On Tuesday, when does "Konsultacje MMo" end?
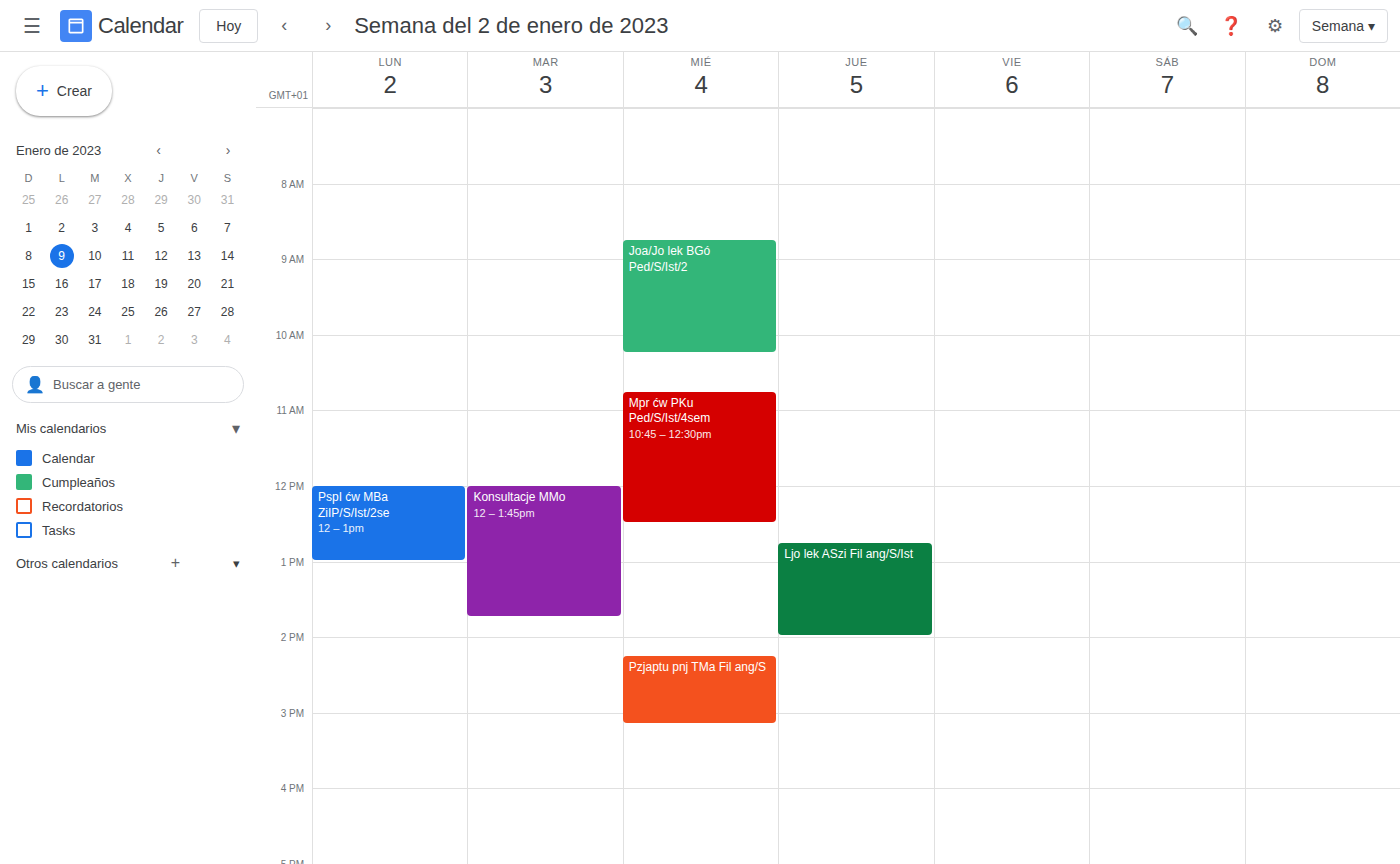
1:45 PM